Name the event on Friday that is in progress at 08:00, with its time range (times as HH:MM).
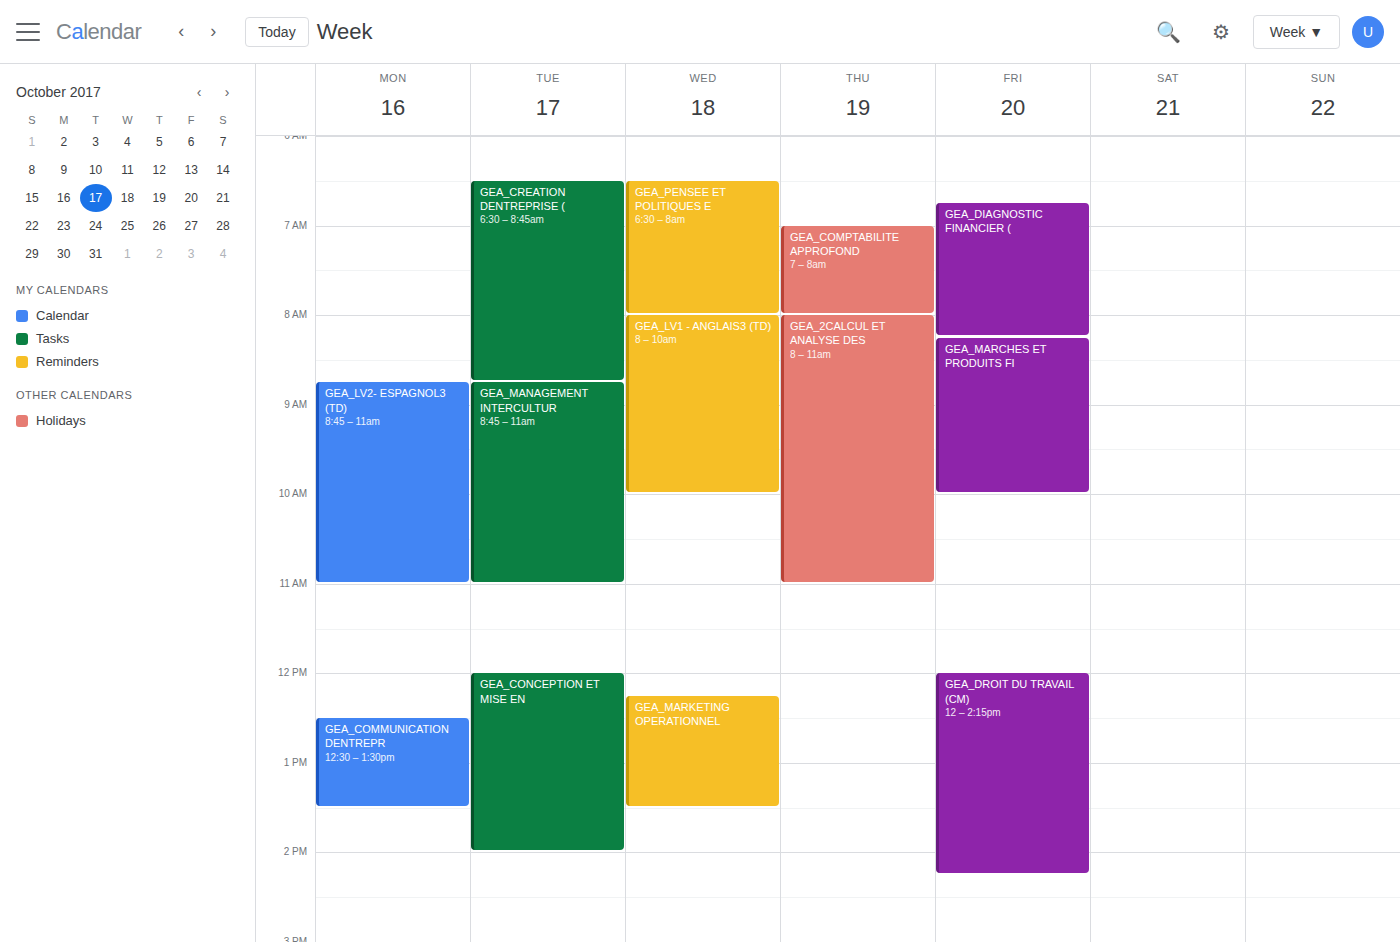
"GEA_DIAGNOSTIC FINANCIER (", 06:45 to 08:15